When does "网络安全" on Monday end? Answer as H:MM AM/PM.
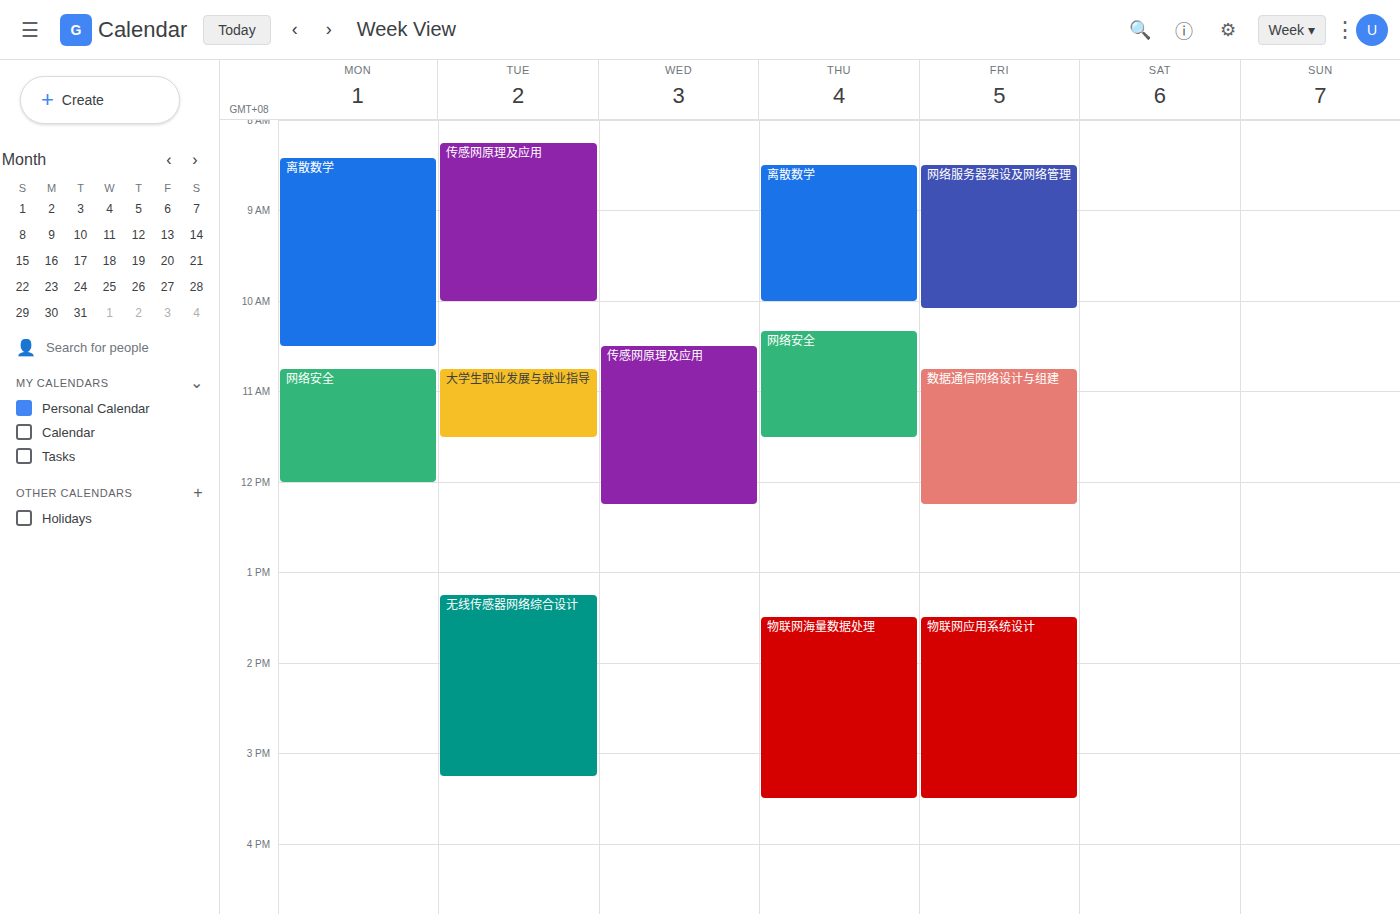
12:00 PM